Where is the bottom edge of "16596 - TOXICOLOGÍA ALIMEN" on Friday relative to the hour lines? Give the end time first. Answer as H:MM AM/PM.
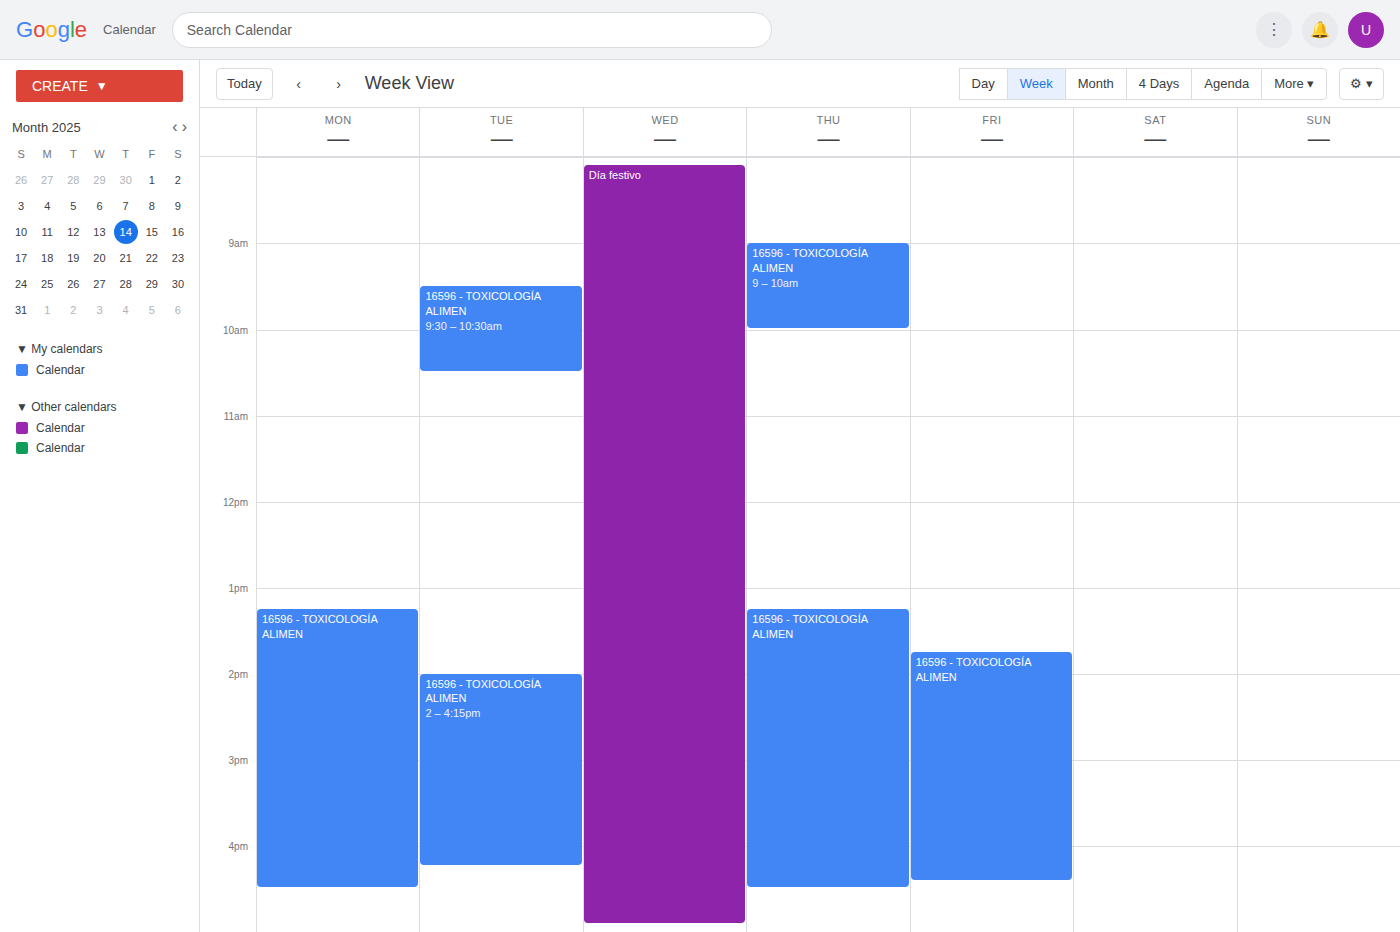
4:25 PM -- neither: 25 minutes below the 4 PM line and 35 minutes above the 5 PM line.